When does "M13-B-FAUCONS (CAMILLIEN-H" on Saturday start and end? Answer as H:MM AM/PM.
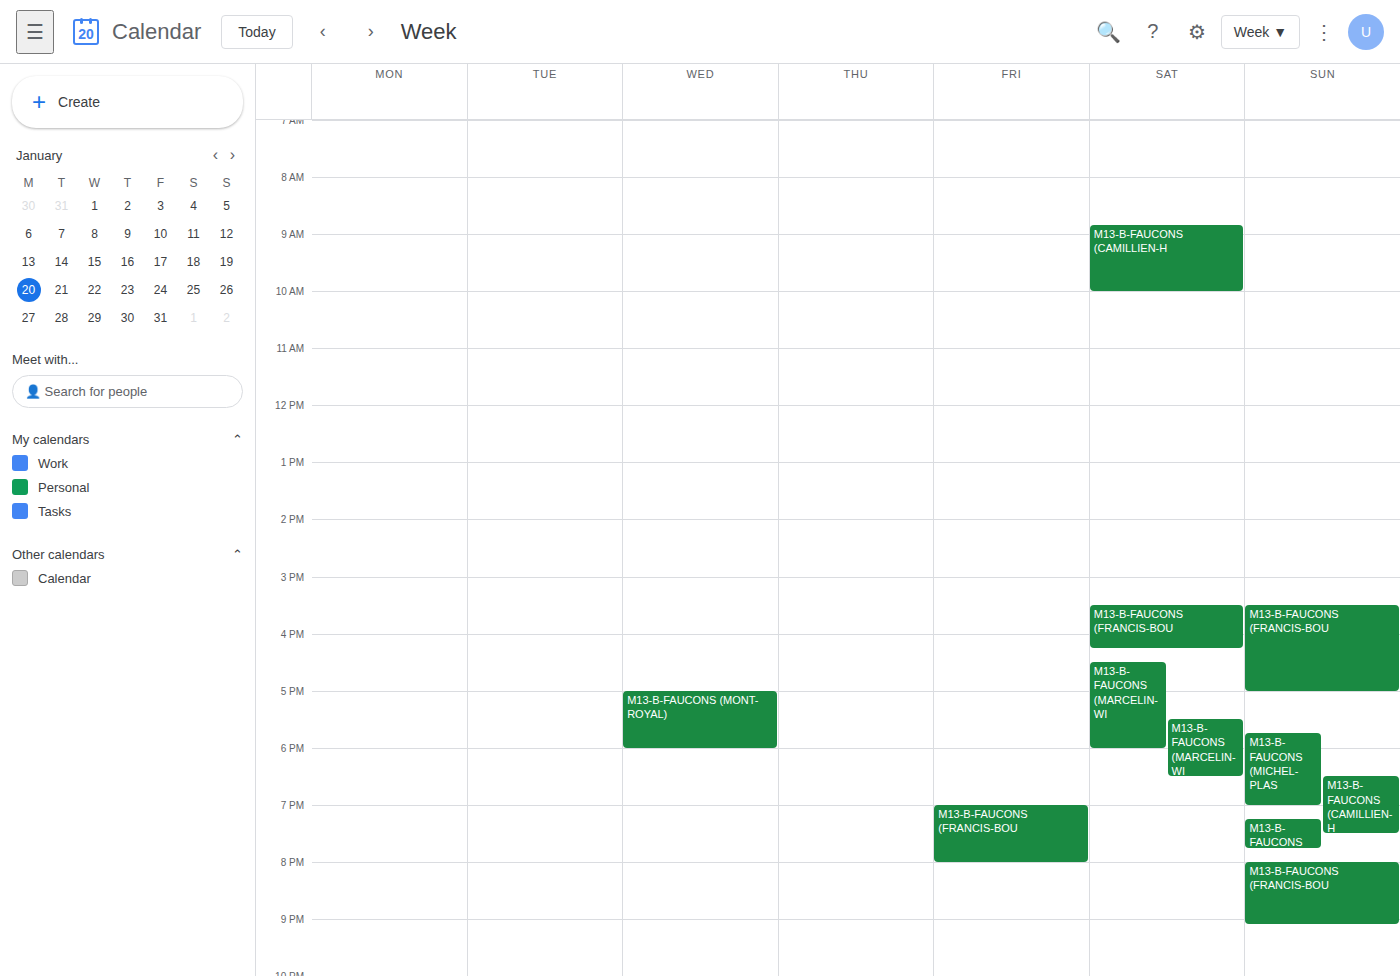
8:50 AM to 10:00 AM